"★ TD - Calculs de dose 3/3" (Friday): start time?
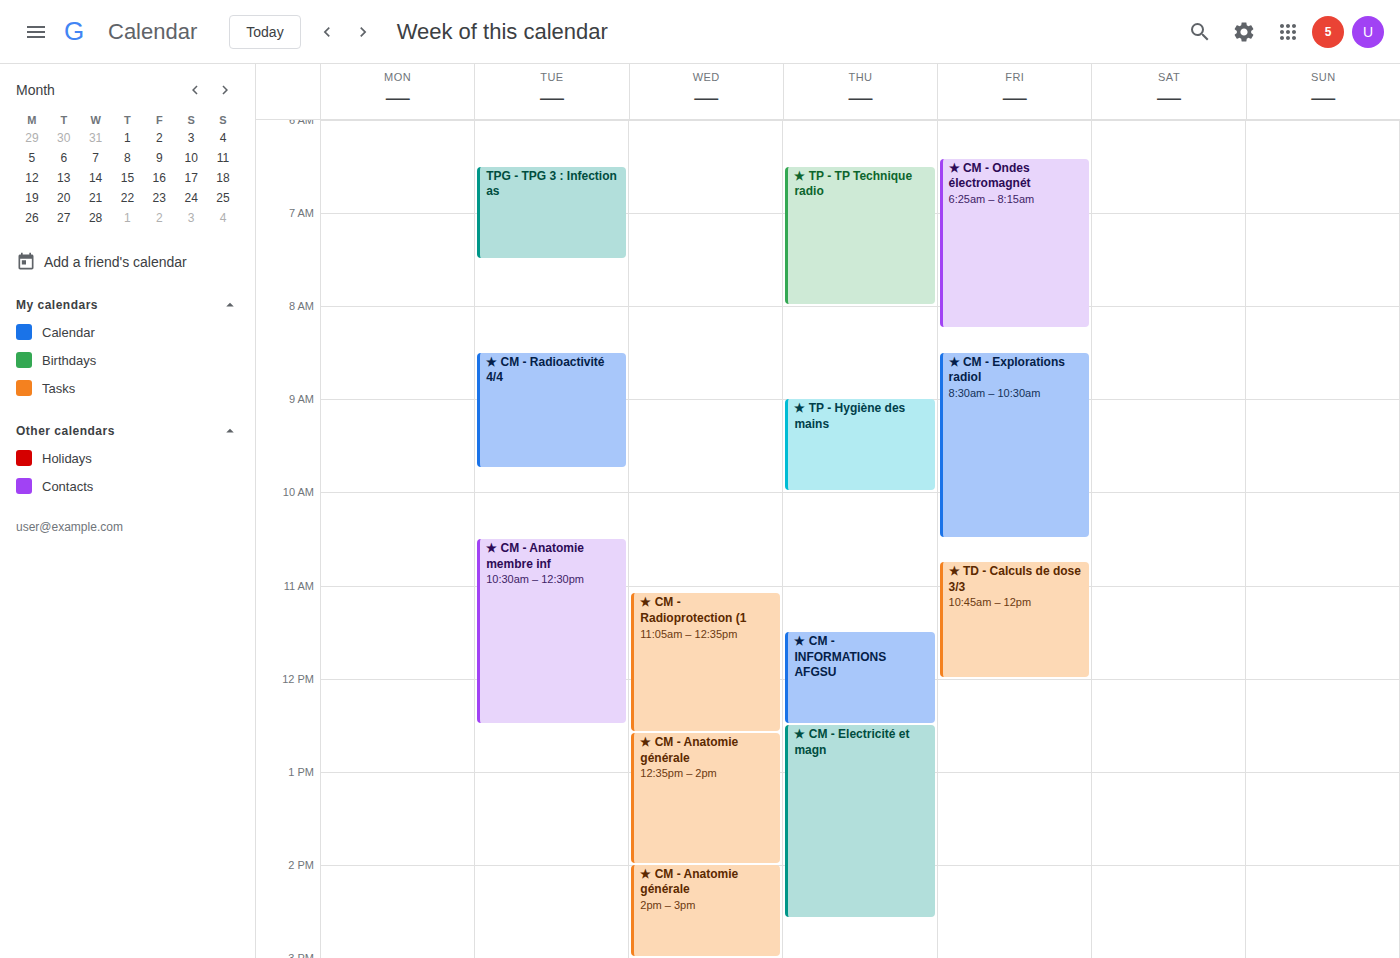
10:45 AM